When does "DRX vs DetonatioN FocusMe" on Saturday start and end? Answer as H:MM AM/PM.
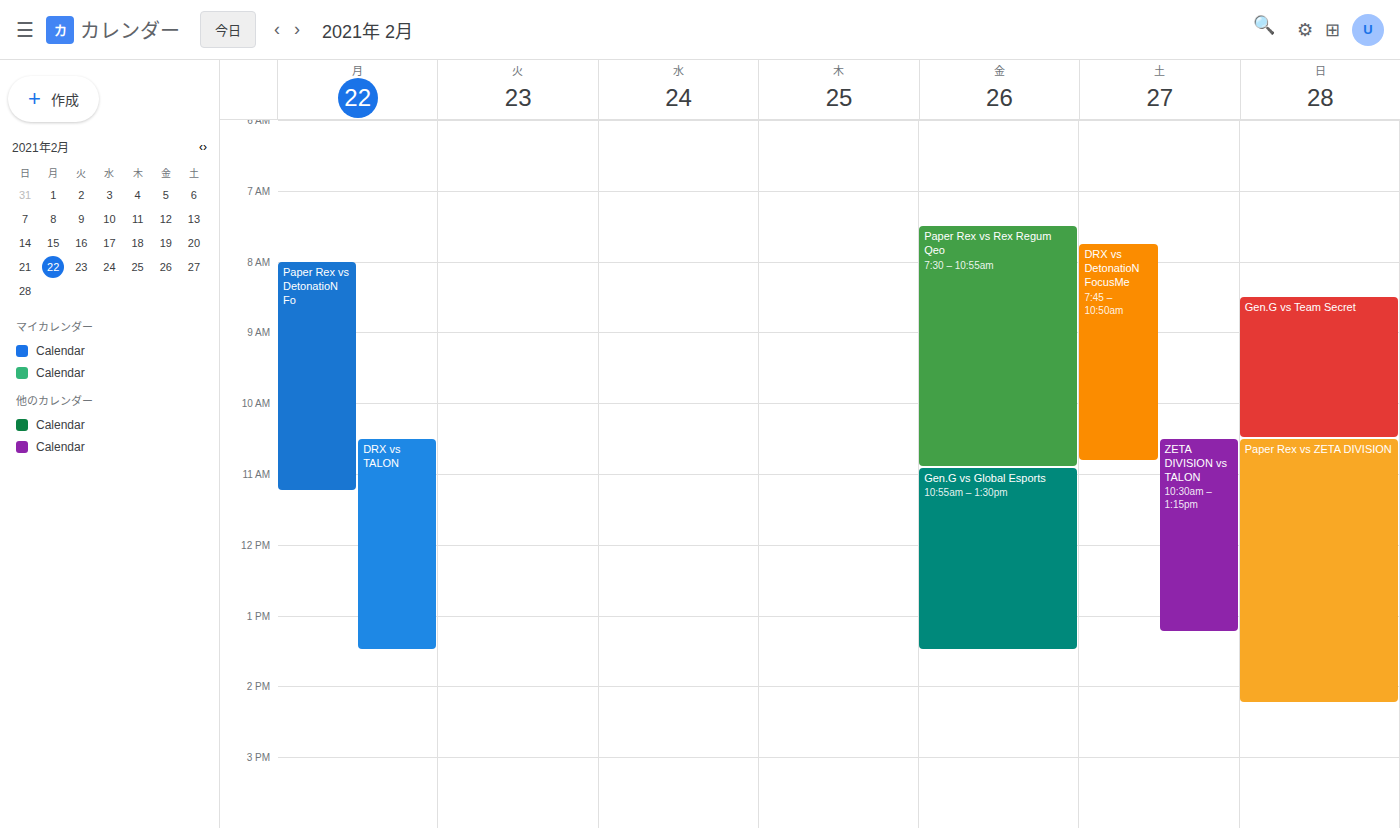
7:45 AM to 10:50 AM